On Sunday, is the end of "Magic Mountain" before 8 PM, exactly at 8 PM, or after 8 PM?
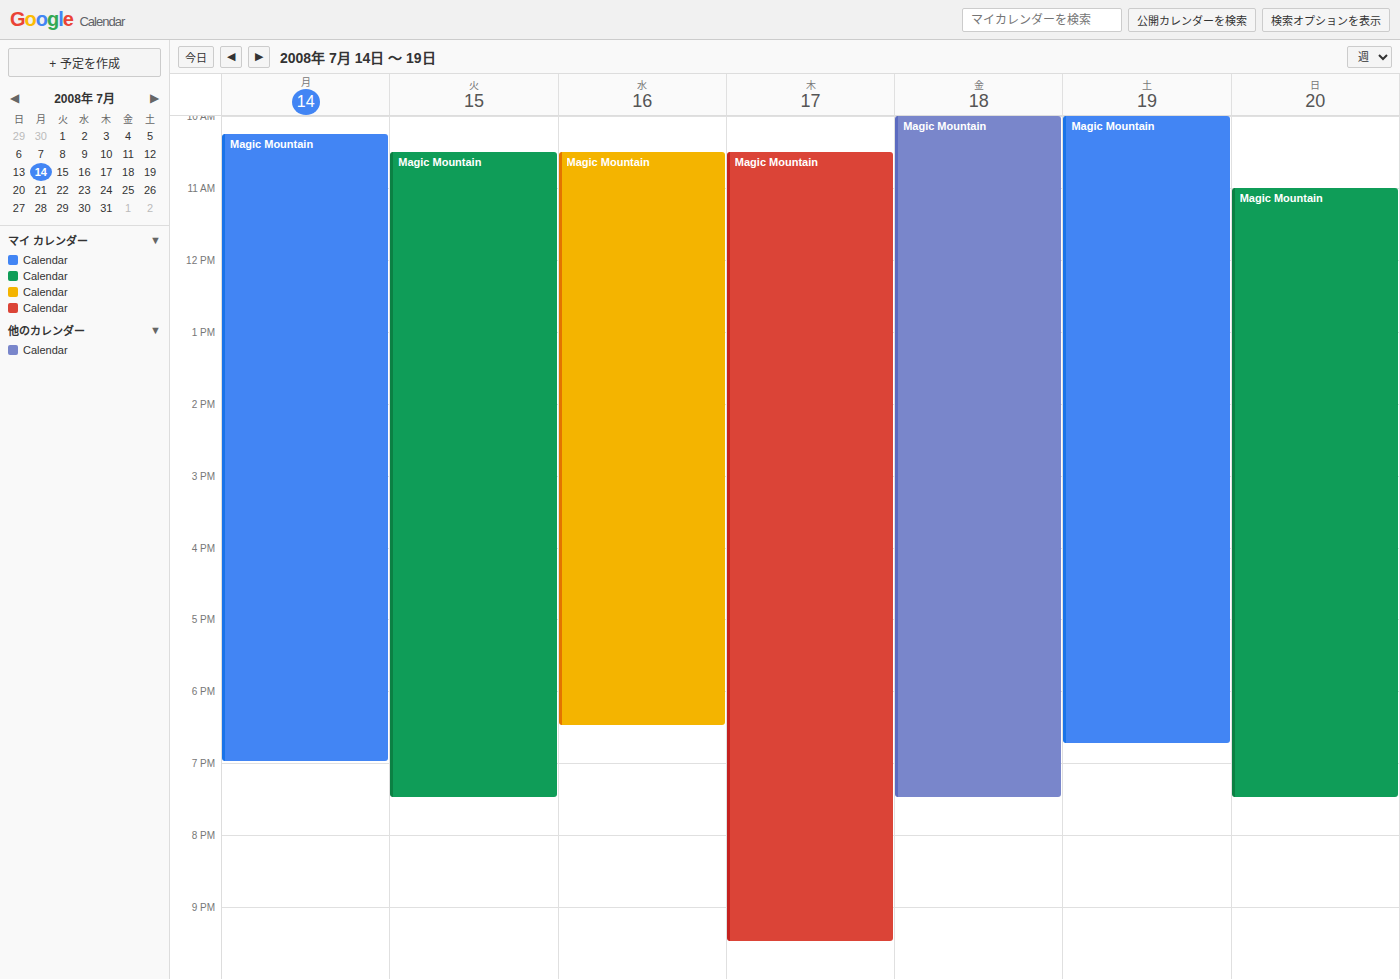
7:30 PM -- before 8 PM, 30 minutes above the 8 PM line.